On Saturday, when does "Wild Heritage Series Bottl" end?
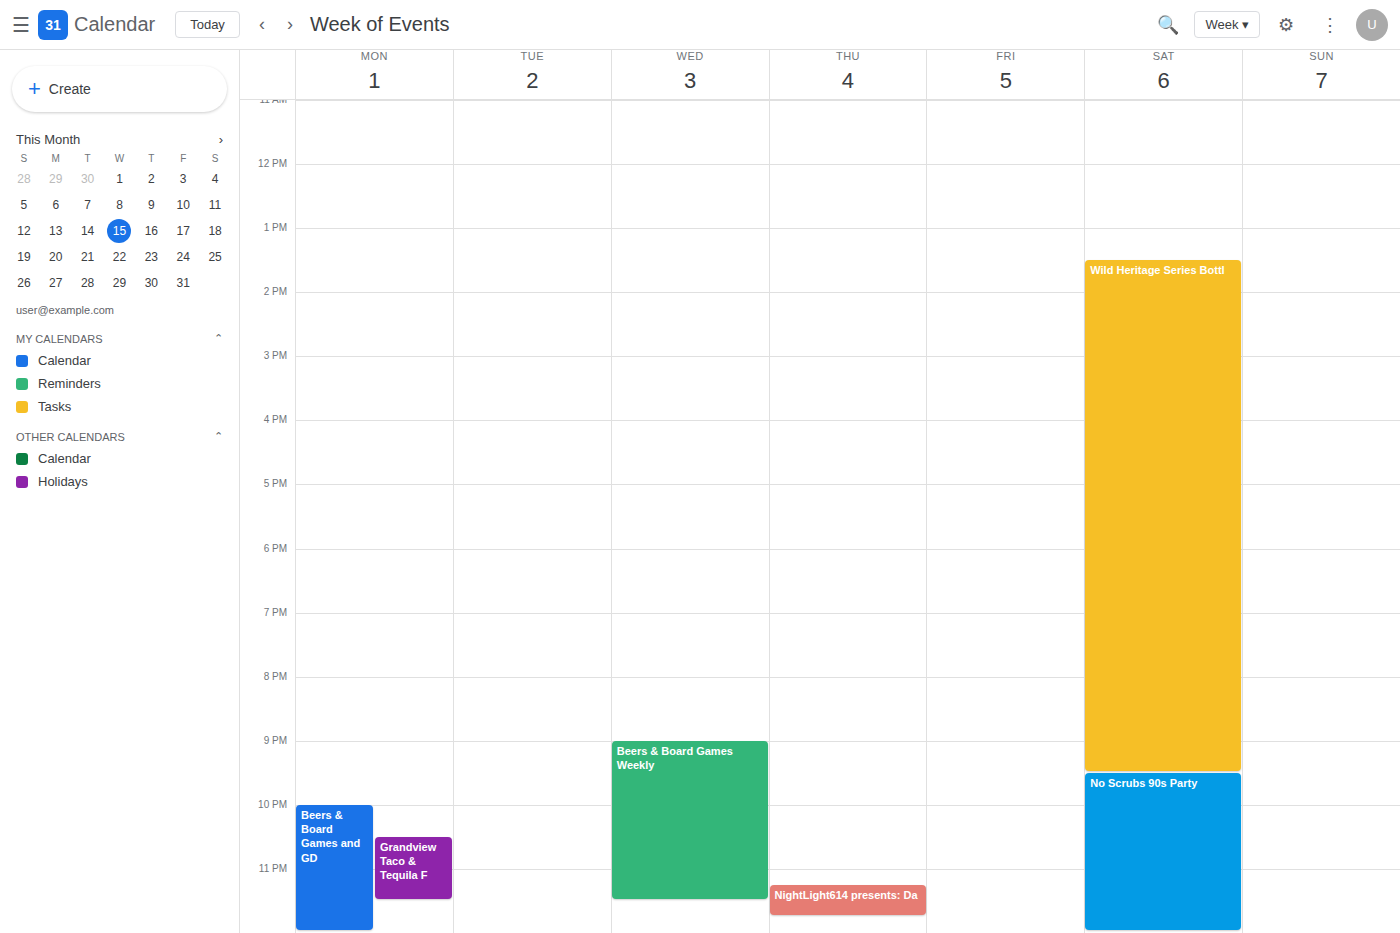
9:30 PM